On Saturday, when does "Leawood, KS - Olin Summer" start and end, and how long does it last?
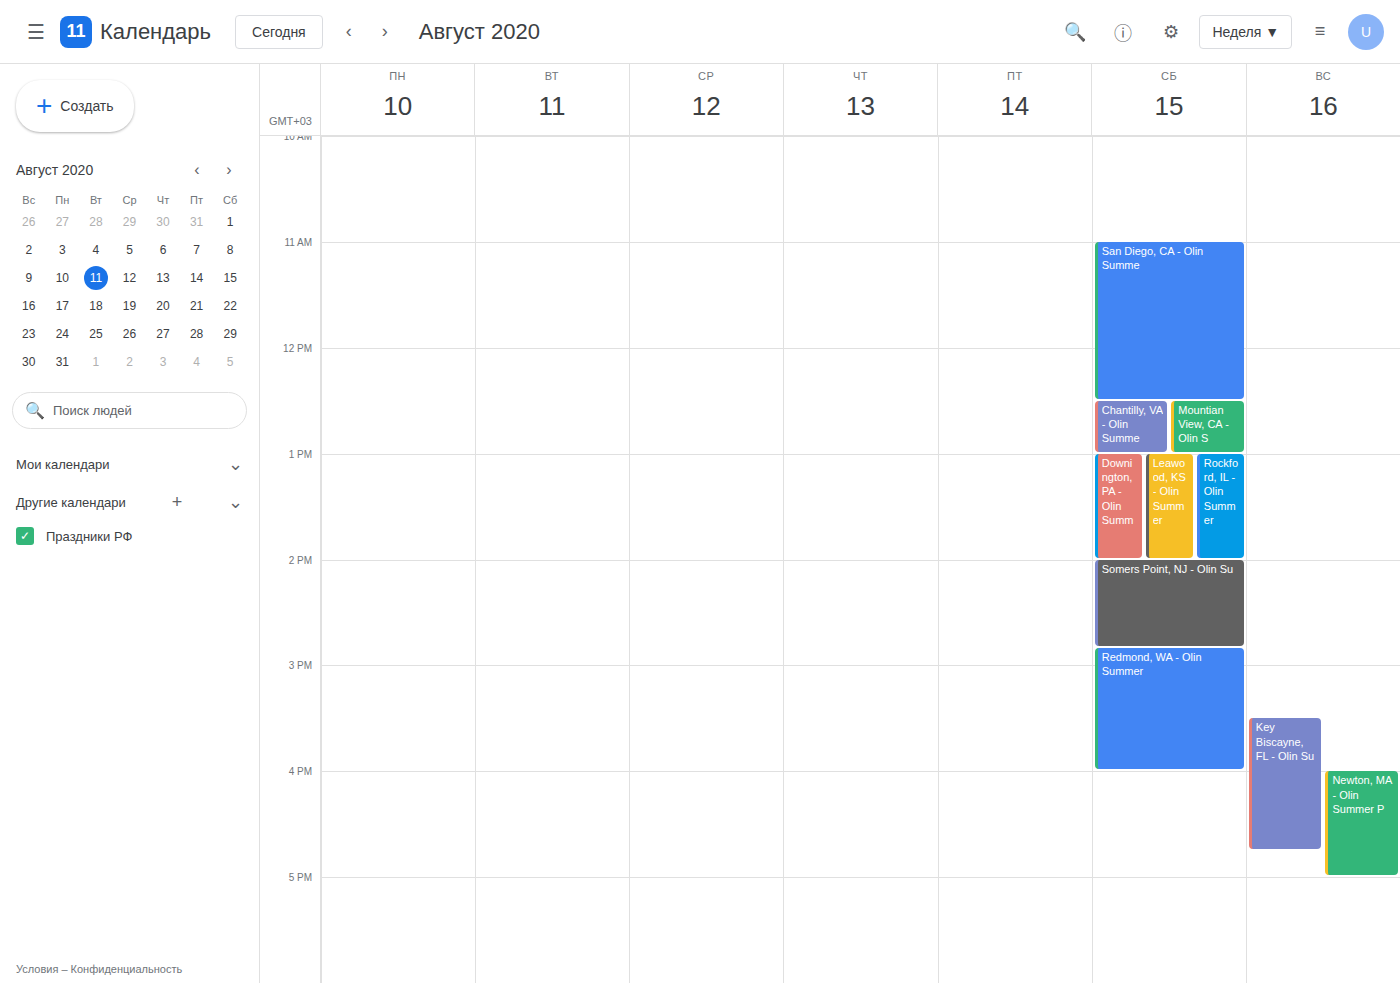
13:00 to 14:00, 1 hour